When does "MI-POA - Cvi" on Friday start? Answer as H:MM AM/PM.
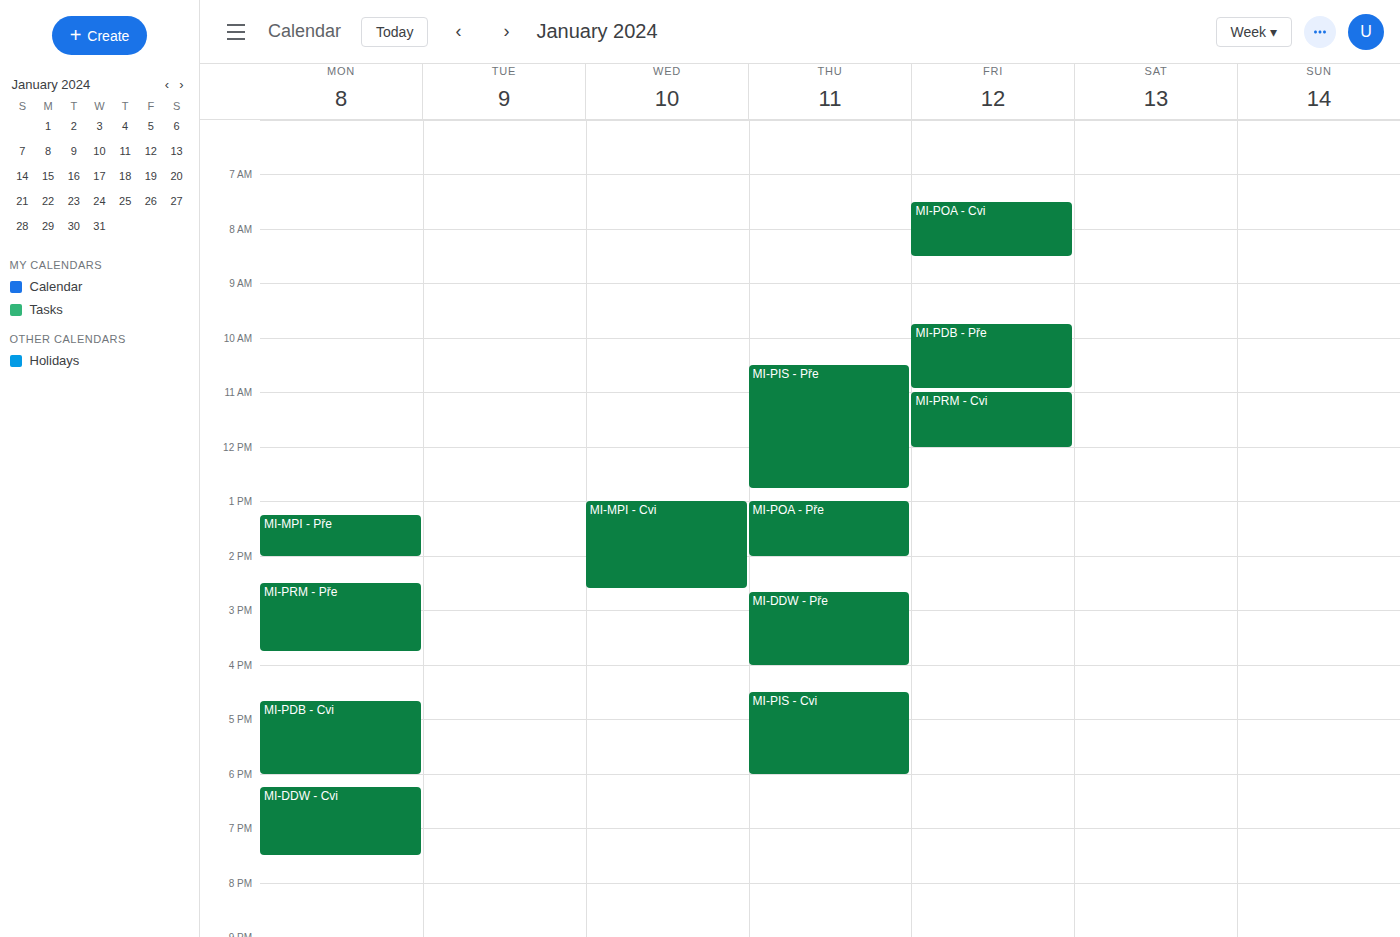
7:30 AM